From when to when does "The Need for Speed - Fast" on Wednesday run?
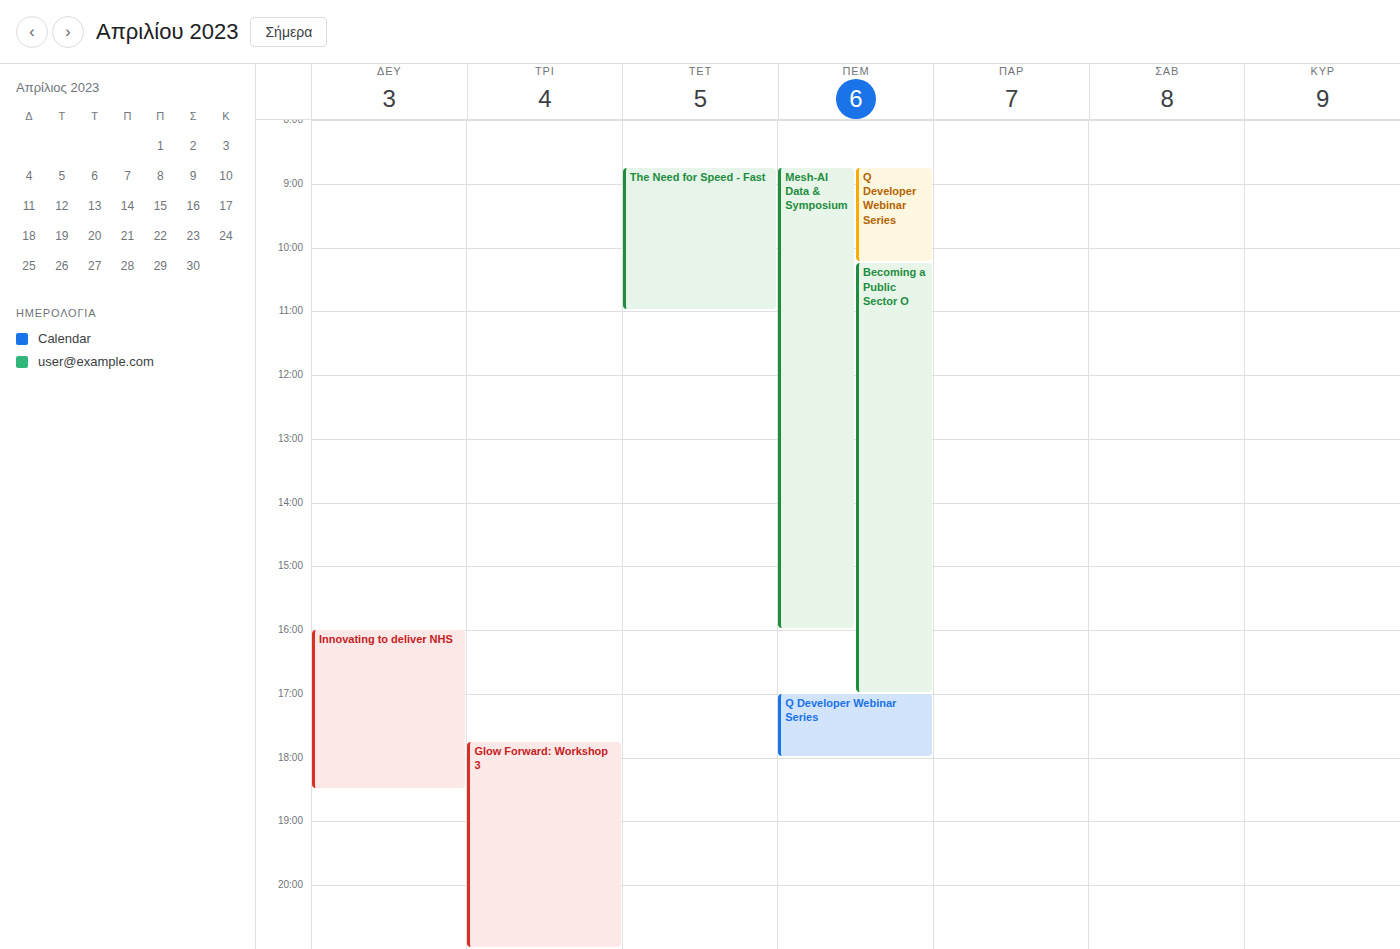
8:45 AM to 11:00 AM